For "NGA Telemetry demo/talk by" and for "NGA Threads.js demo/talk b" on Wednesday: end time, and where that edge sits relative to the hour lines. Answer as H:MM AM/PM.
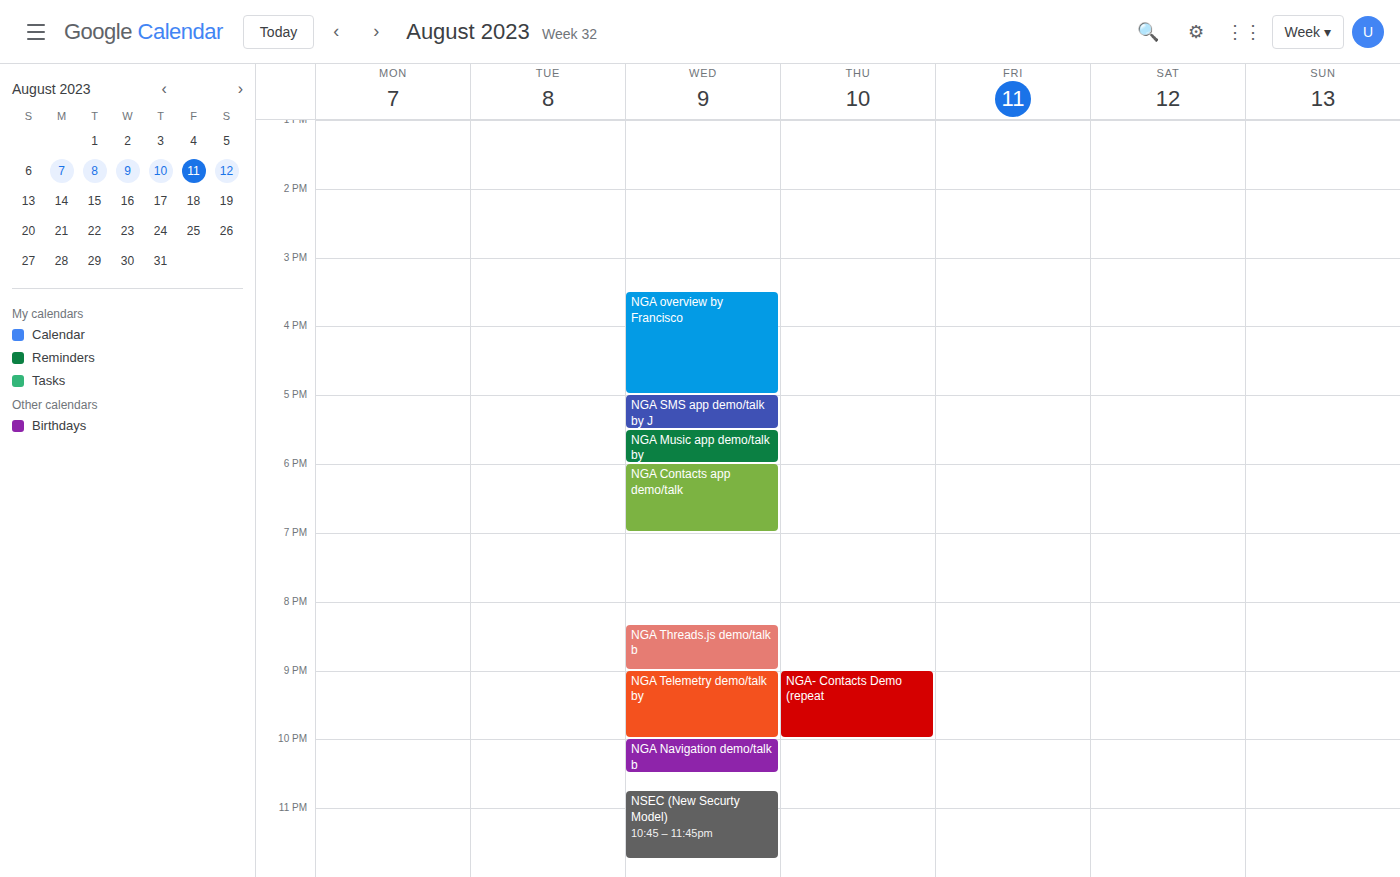
"NGA Telemetry demo/talk by": 10:00 PM, exactly on the 10 PM line. "NGA Threads.js demo/talk b": 9:00 PM, exactly on the 9 PM line.